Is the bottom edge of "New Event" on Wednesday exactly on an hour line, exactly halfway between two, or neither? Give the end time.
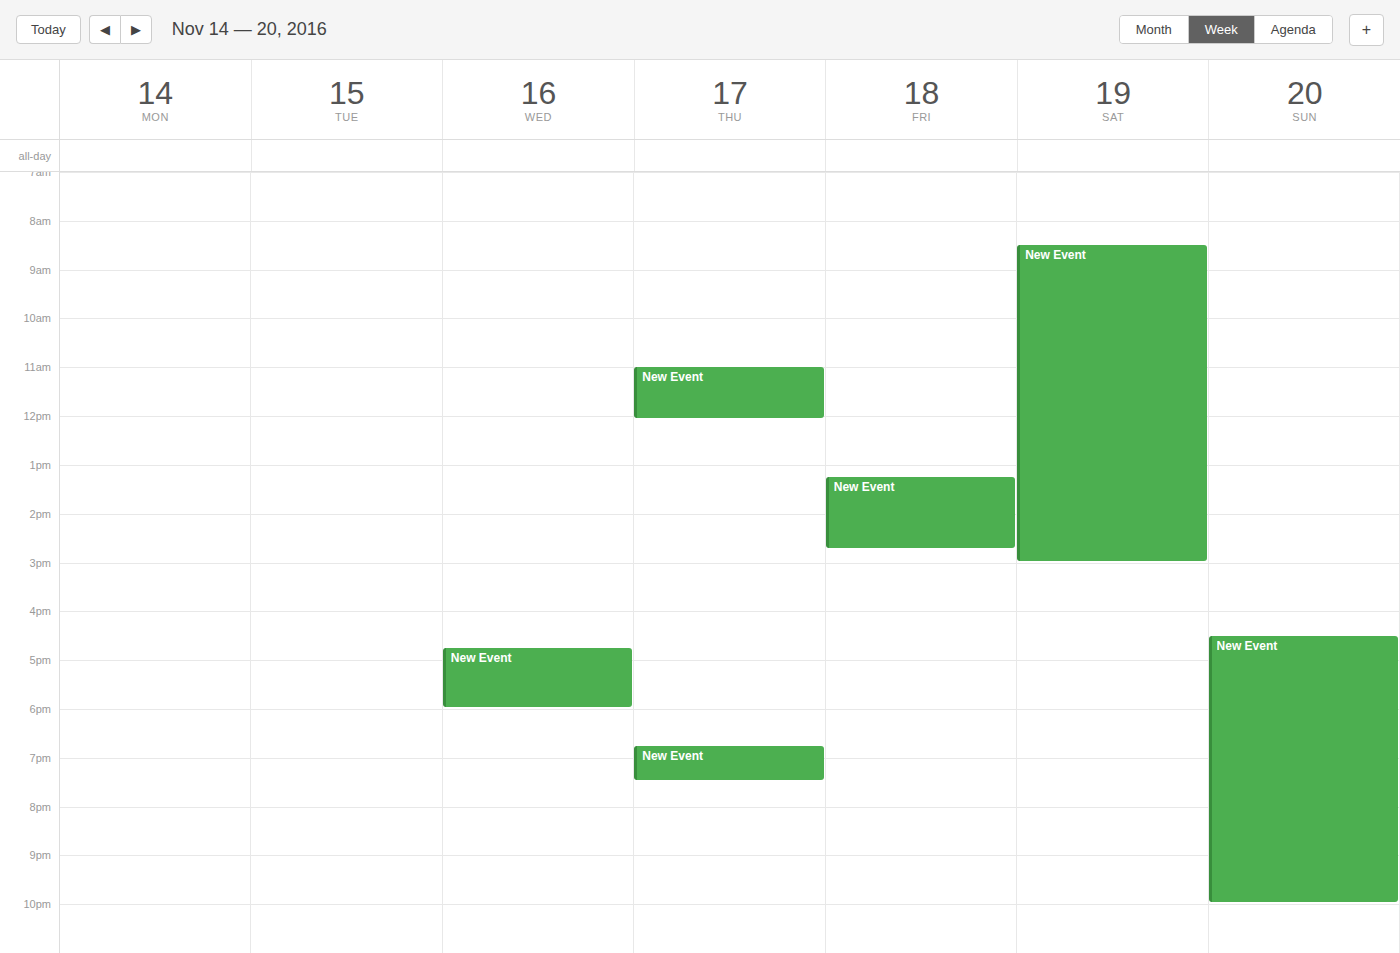
6:00 PM -- exactly on the 6 PM line.